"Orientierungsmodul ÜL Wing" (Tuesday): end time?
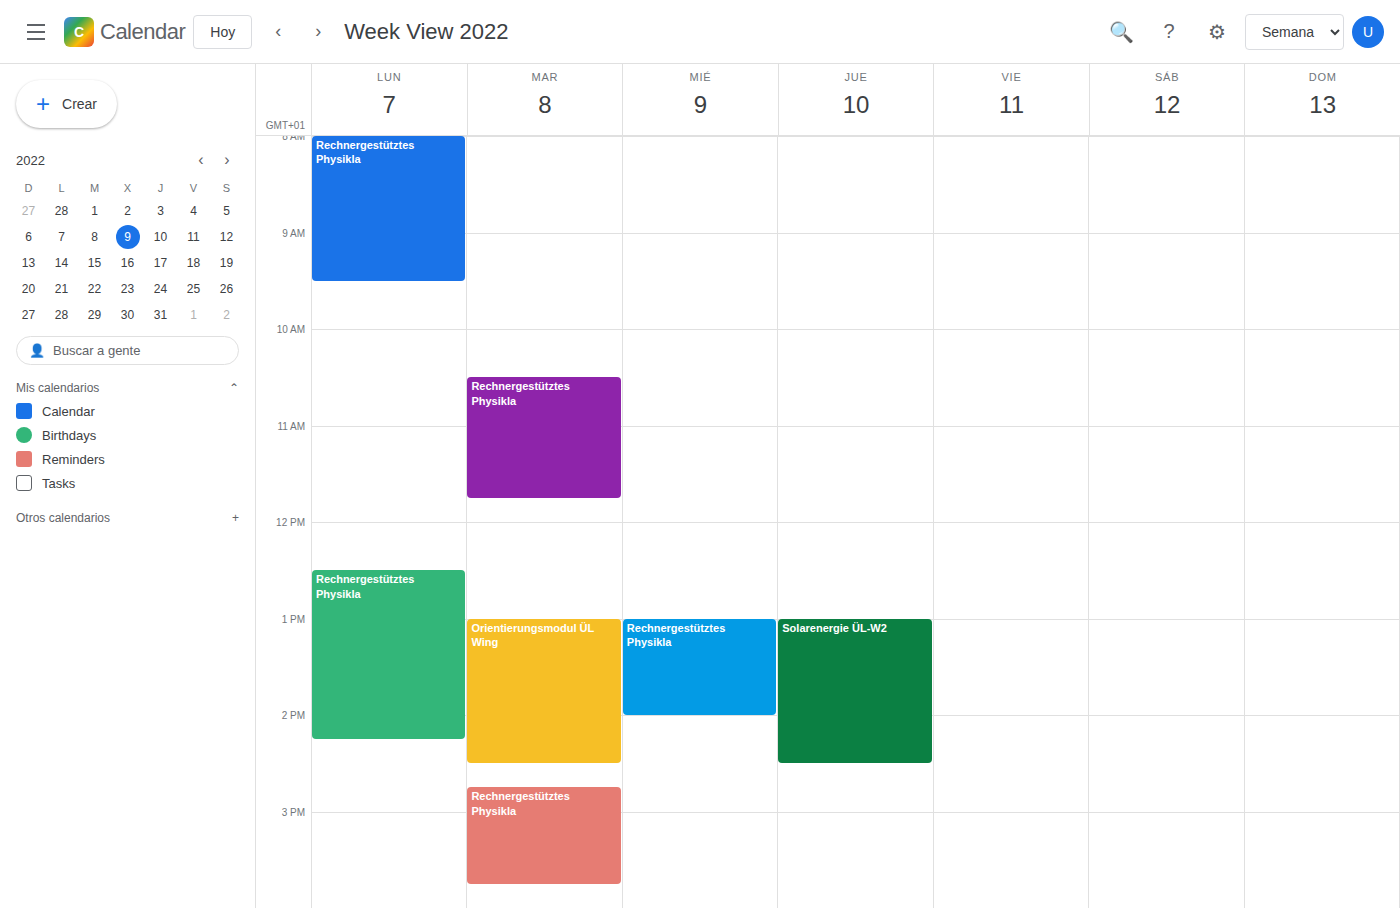
2:30 PM